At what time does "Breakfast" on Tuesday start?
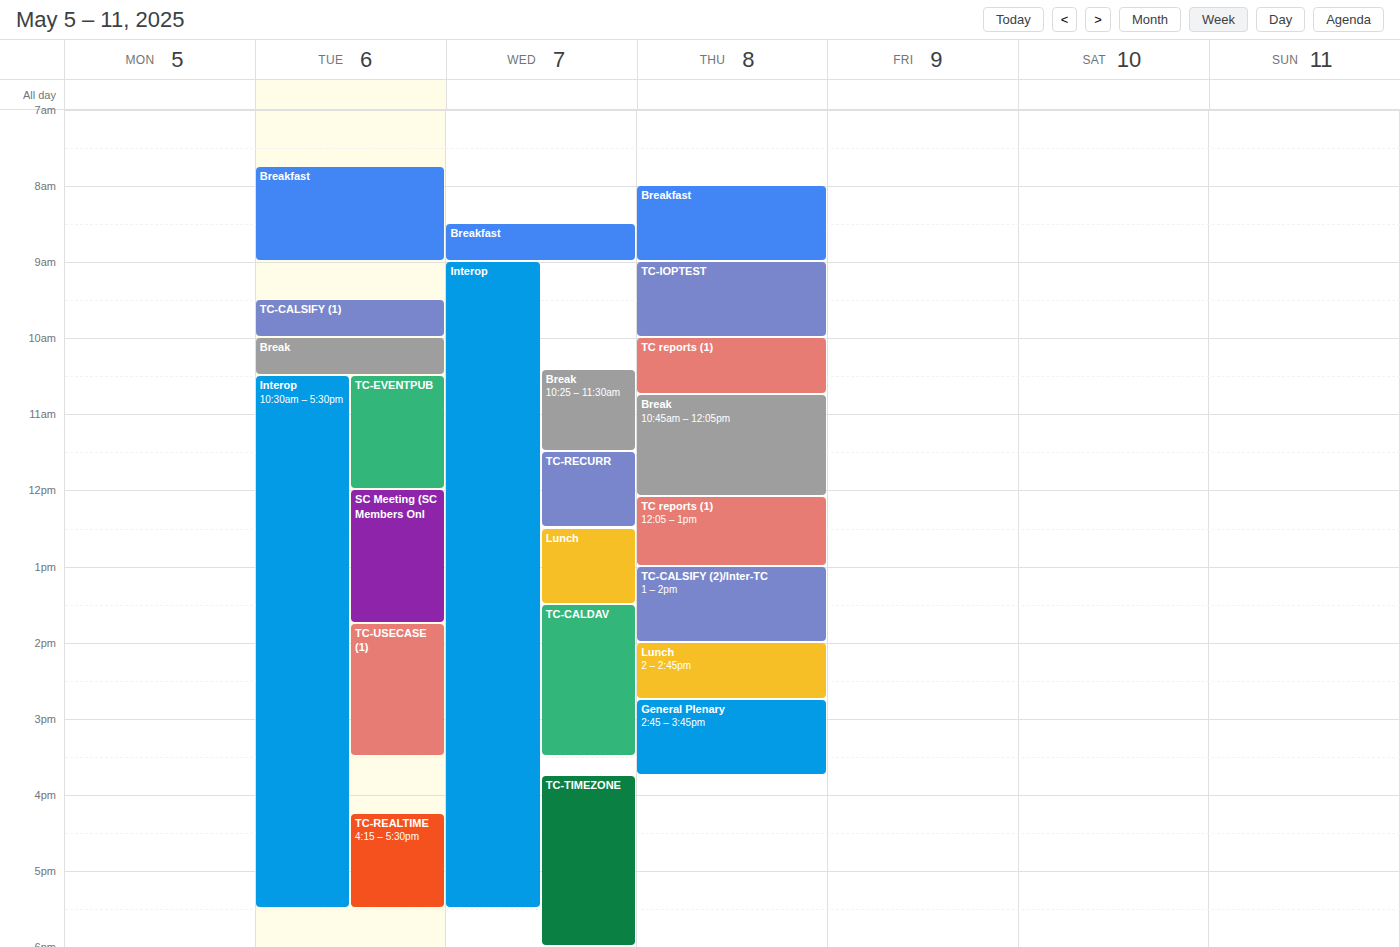
7:45 AM